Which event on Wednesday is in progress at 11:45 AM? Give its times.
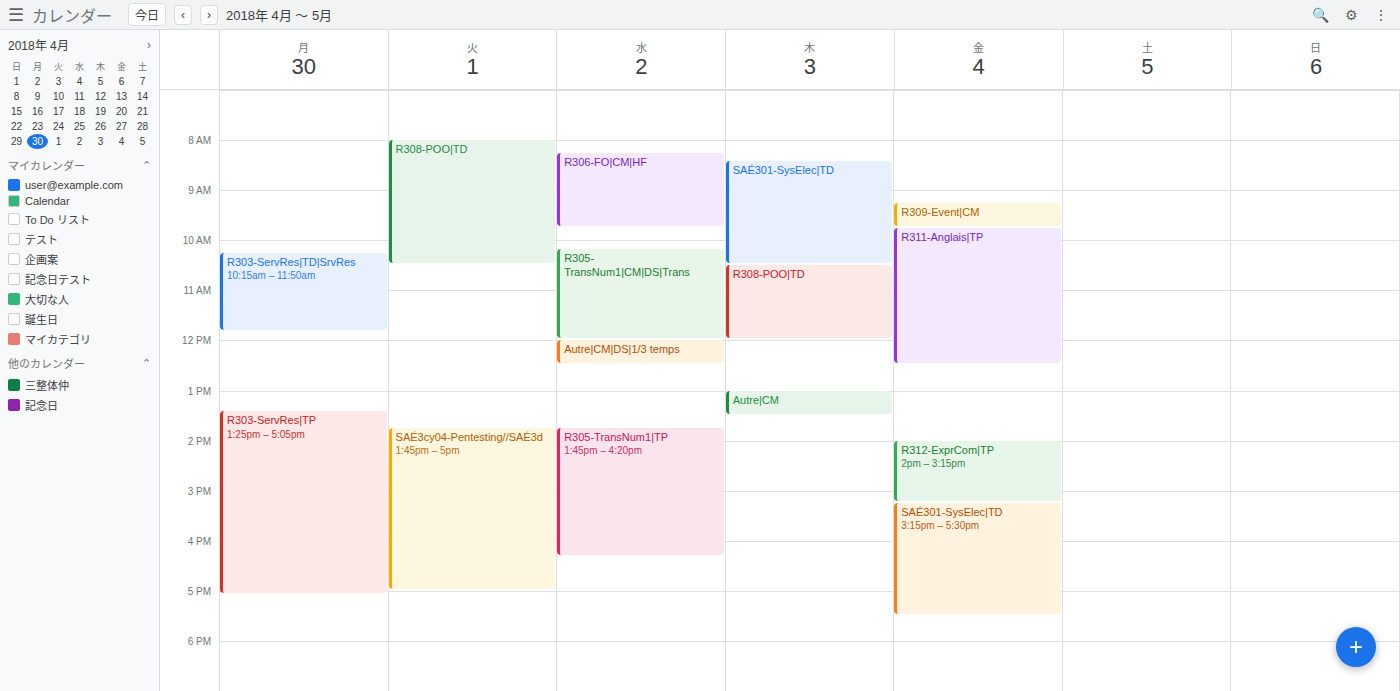
"R305-TransNum1|CM|DS|Trans", 10:10 AM to 12:00 PM